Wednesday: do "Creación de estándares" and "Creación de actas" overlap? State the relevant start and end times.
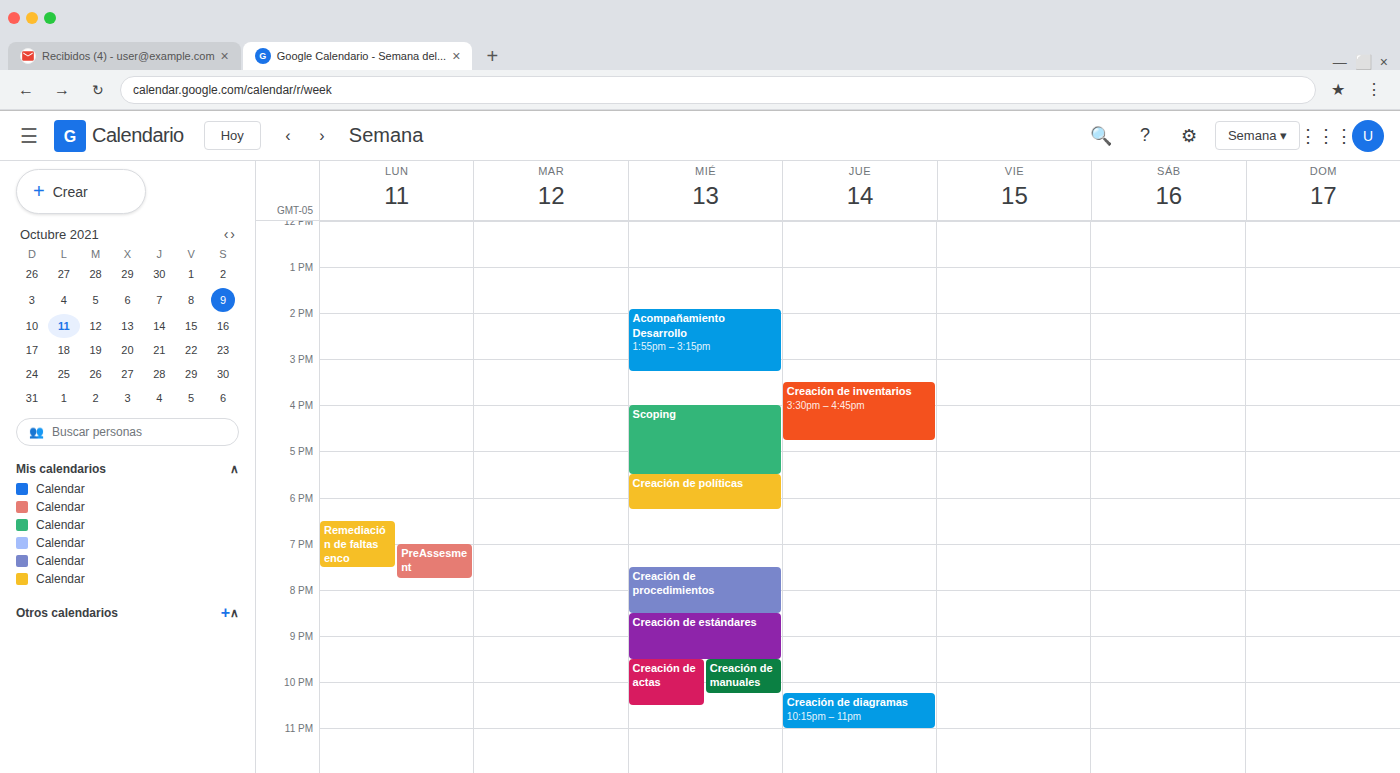
"Creación de estándares" ends at 21:30, exactly when "Creación de actas" starts -- they touch but do not overlap.